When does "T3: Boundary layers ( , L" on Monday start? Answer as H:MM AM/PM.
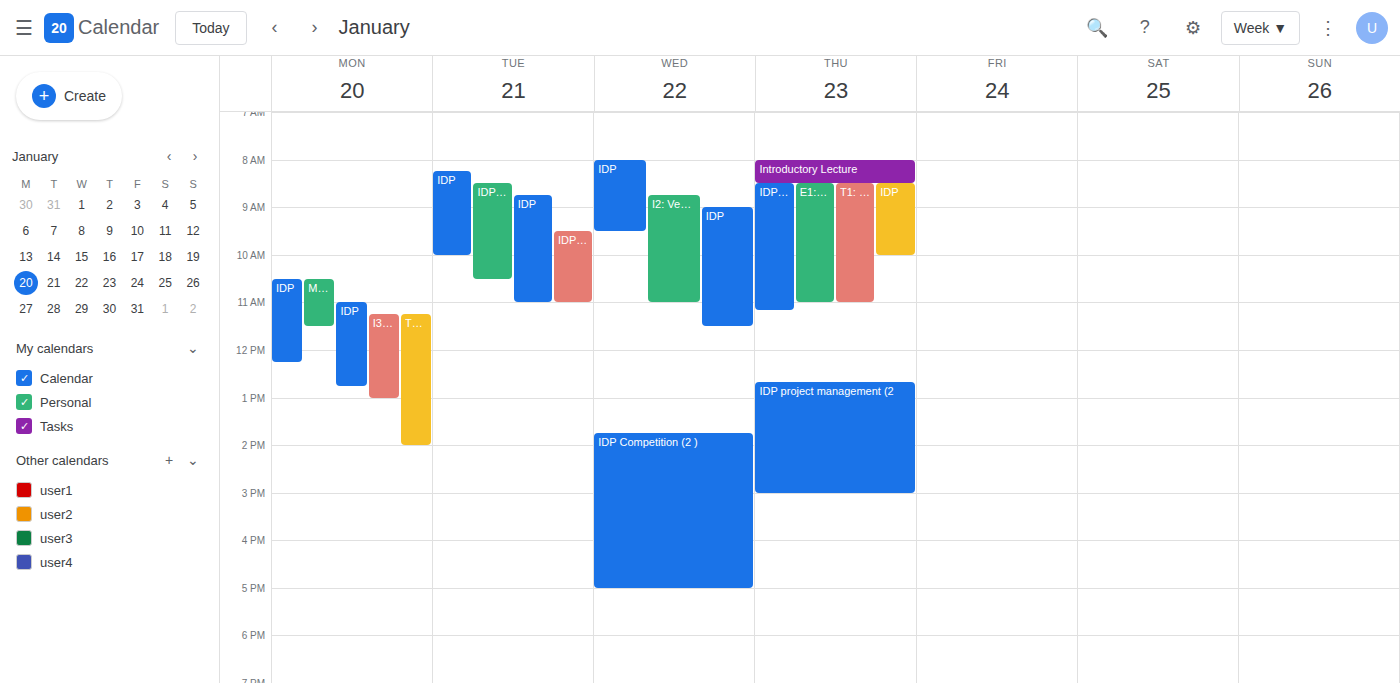
11:15 AM